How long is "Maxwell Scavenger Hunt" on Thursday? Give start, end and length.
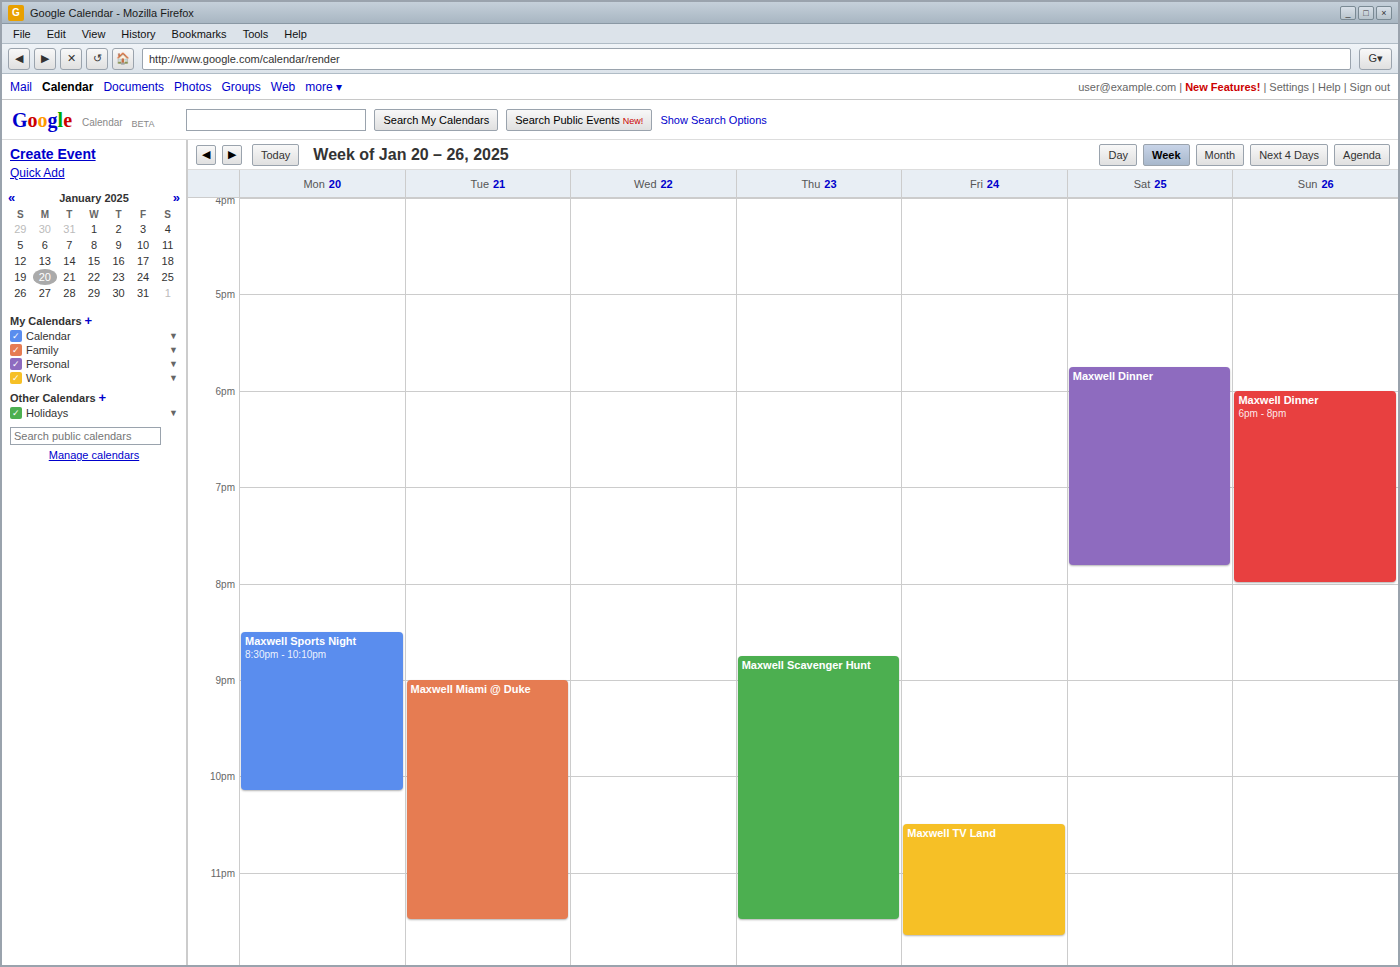
8:45 PM to 11:30 PM, 2 hours 45 minutes